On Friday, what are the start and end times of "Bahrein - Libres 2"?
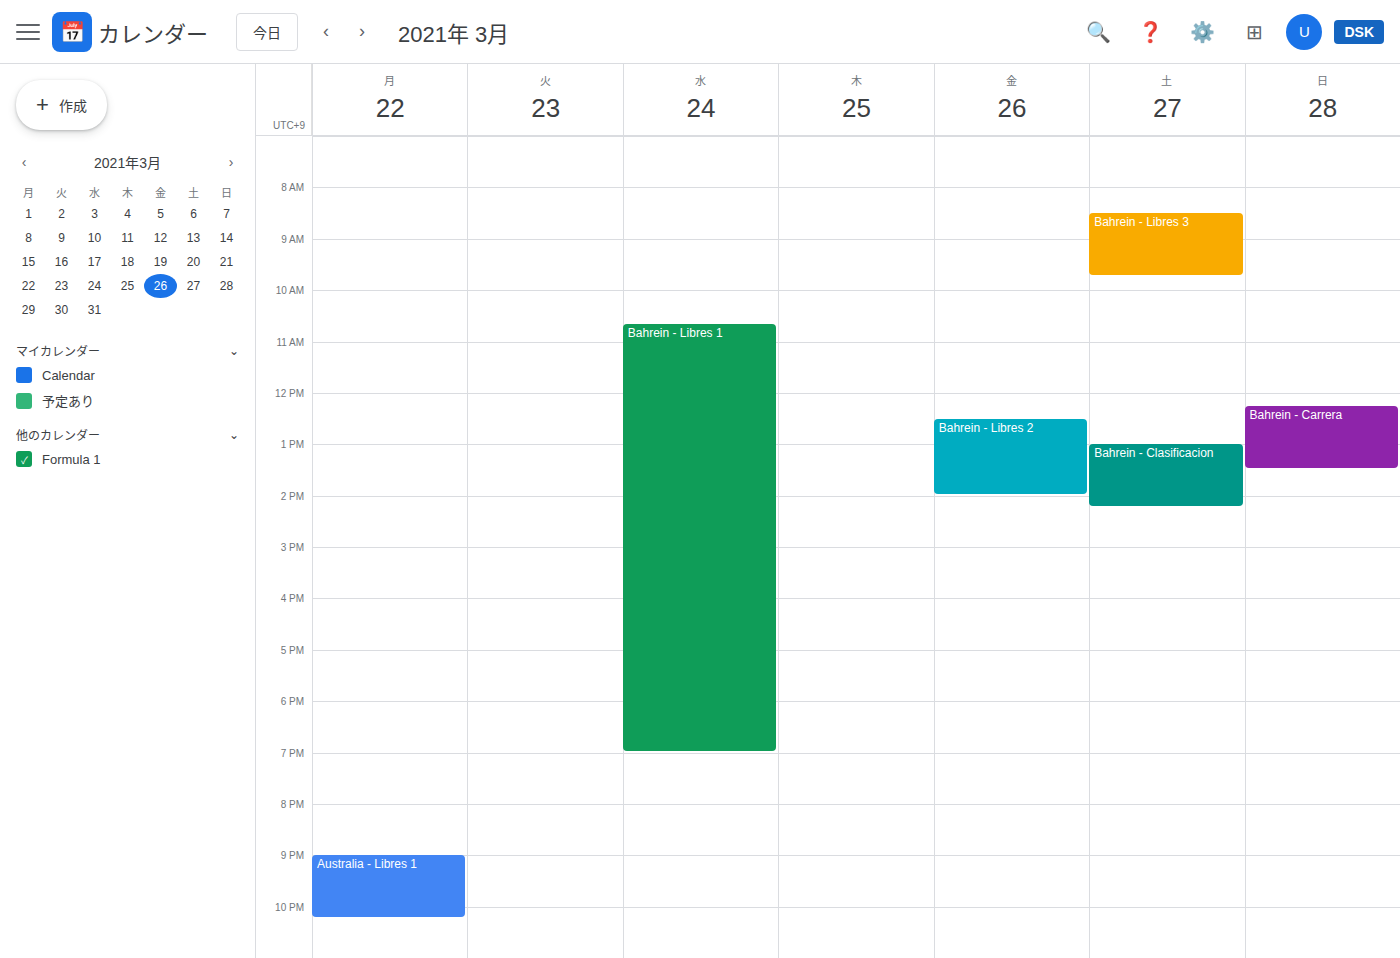
12:30 PM to 2:00 PM